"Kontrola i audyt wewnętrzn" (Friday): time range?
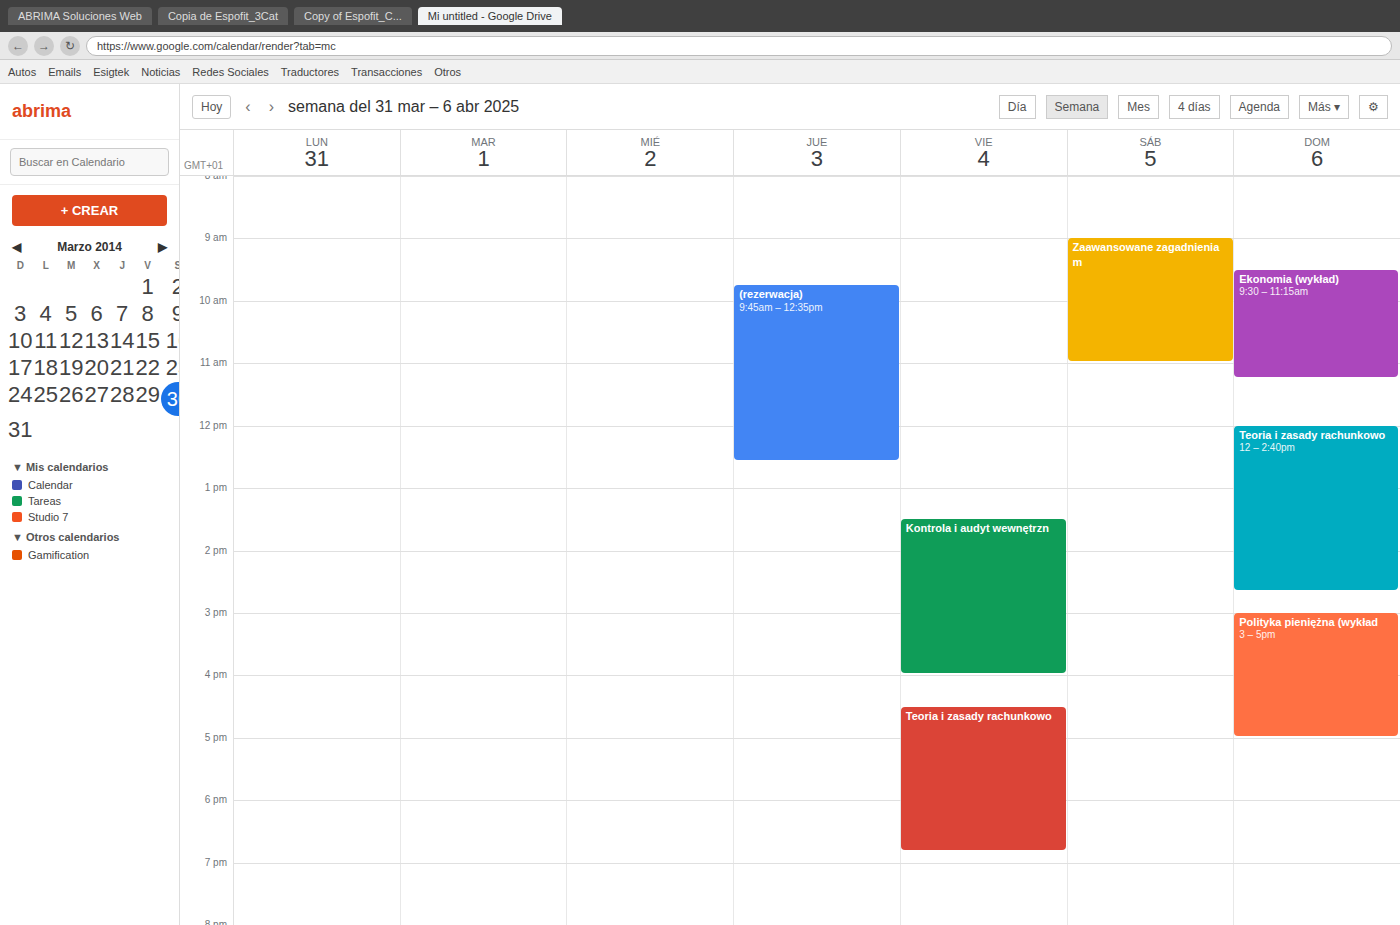
13:30 to 16:00